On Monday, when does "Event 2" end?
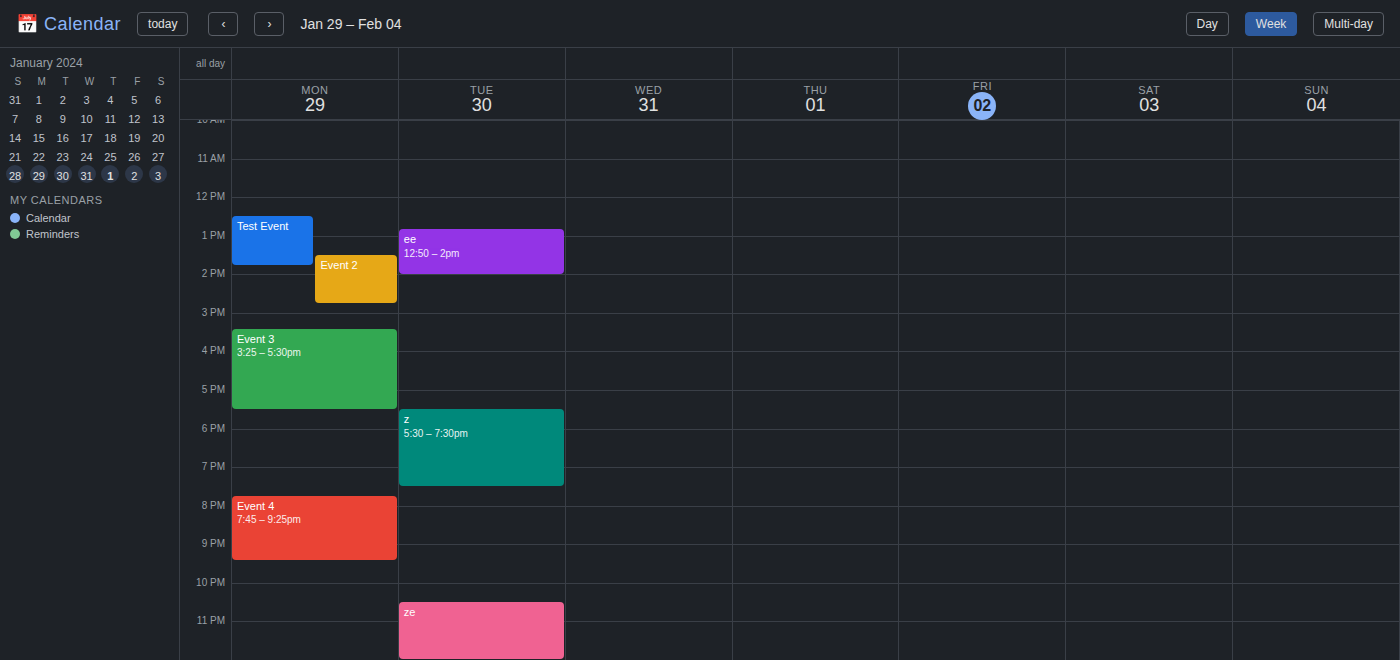
2:45 PM